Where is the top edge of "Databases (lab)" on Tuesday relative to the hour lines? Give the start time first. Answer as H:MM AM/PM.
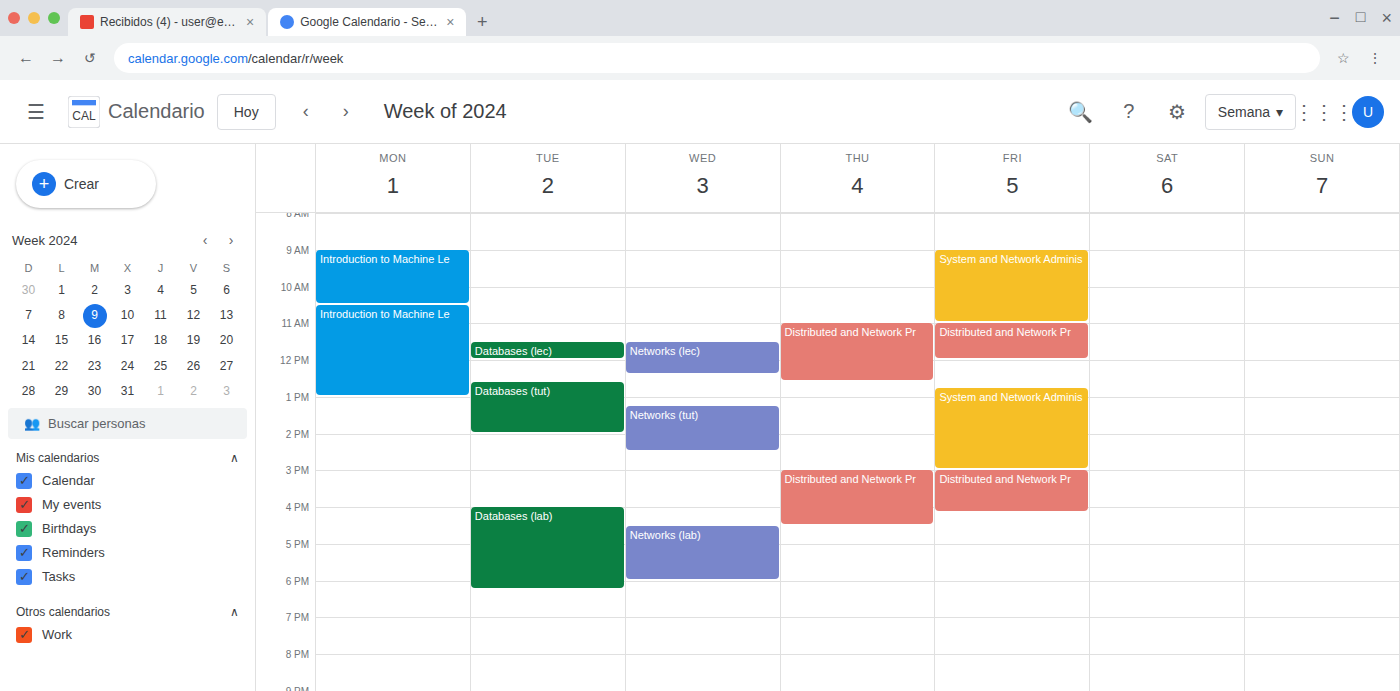
4:00 PM -- exactly on the 4 PM line.